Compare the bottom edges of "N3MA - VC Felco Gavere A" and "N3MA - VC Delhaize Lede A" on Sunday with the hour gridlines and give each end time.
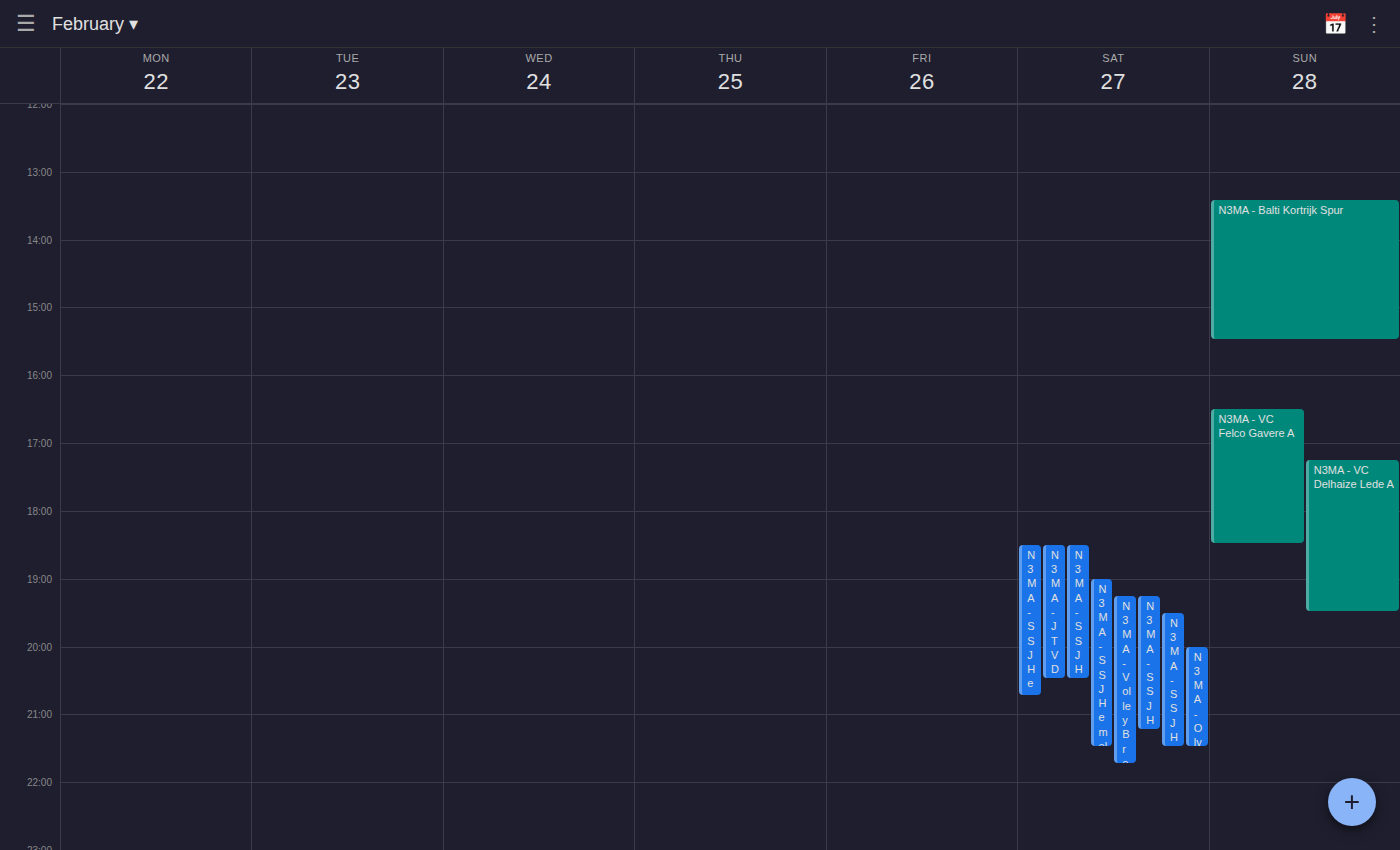
"N3MA - VC Felco Gavere A": 6:30 PM, halfway between the 6 PM and 7 PM lines. "N3MA - VC Delhaize Lede A": 7:30 PM, halfway between the 7 PM and 8 PM lines.